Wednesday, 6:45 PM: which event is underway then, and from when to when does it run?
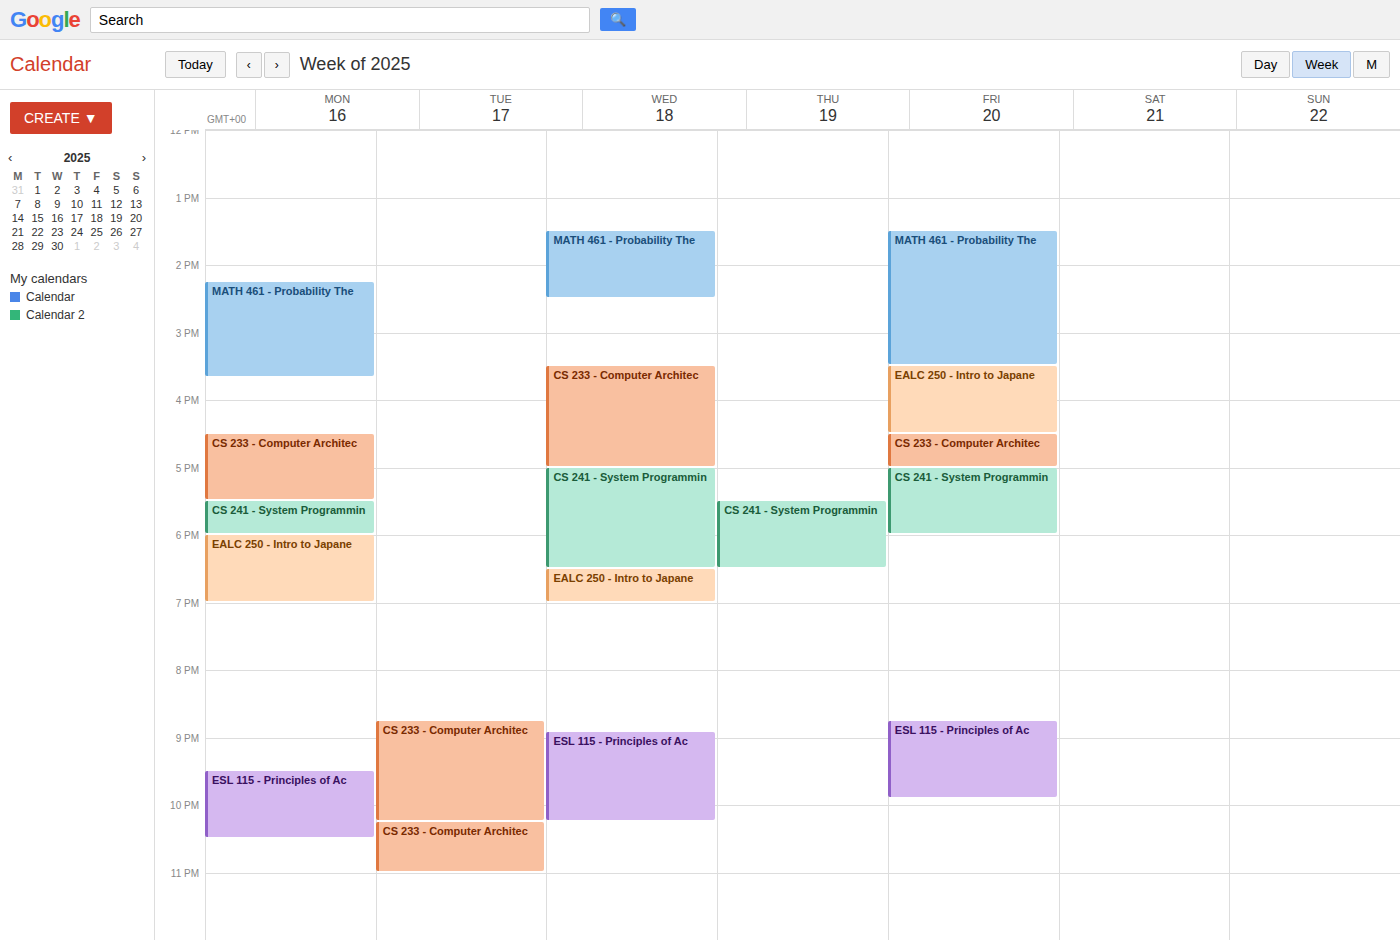
"EALC 250 - Intro to Japane", 6:30 PM to 7:00 PM